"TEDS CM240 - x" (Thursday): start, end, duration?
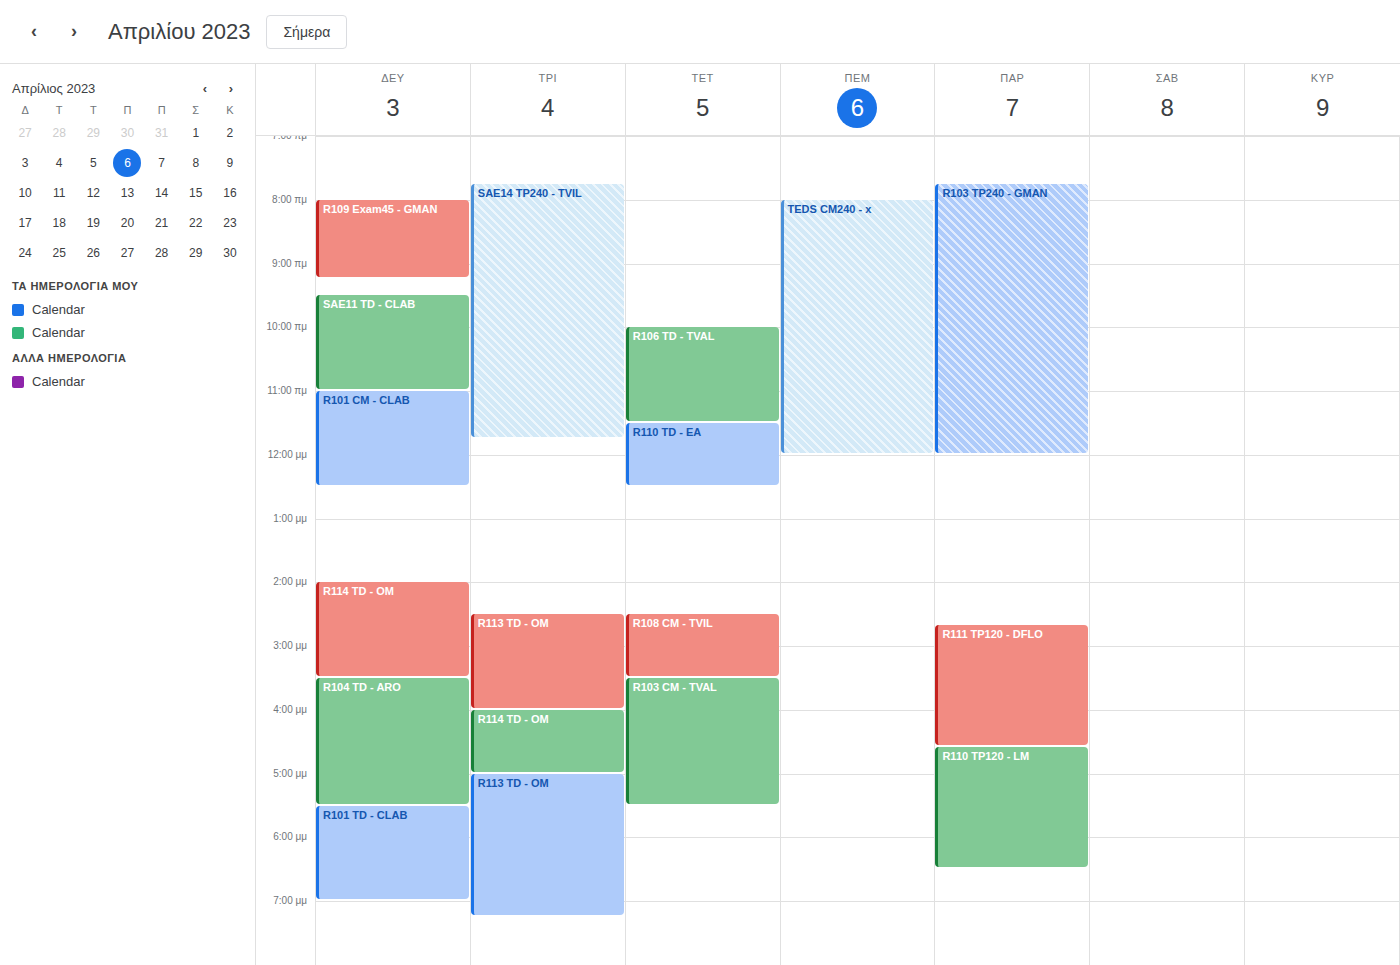
8:00 AM to 12:00 PM, 4 hours